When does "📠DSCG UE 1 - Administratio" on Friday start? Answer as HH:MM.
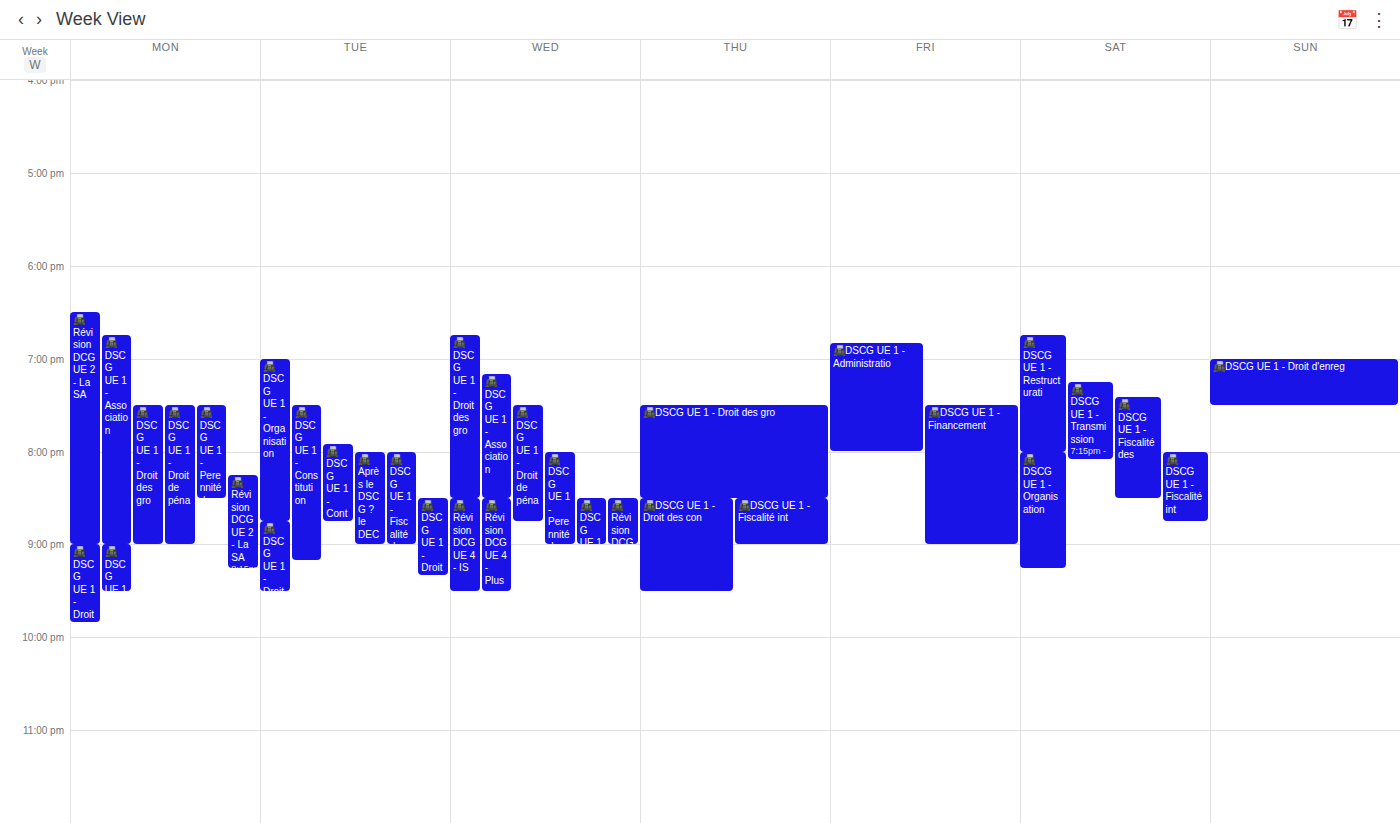
18:50